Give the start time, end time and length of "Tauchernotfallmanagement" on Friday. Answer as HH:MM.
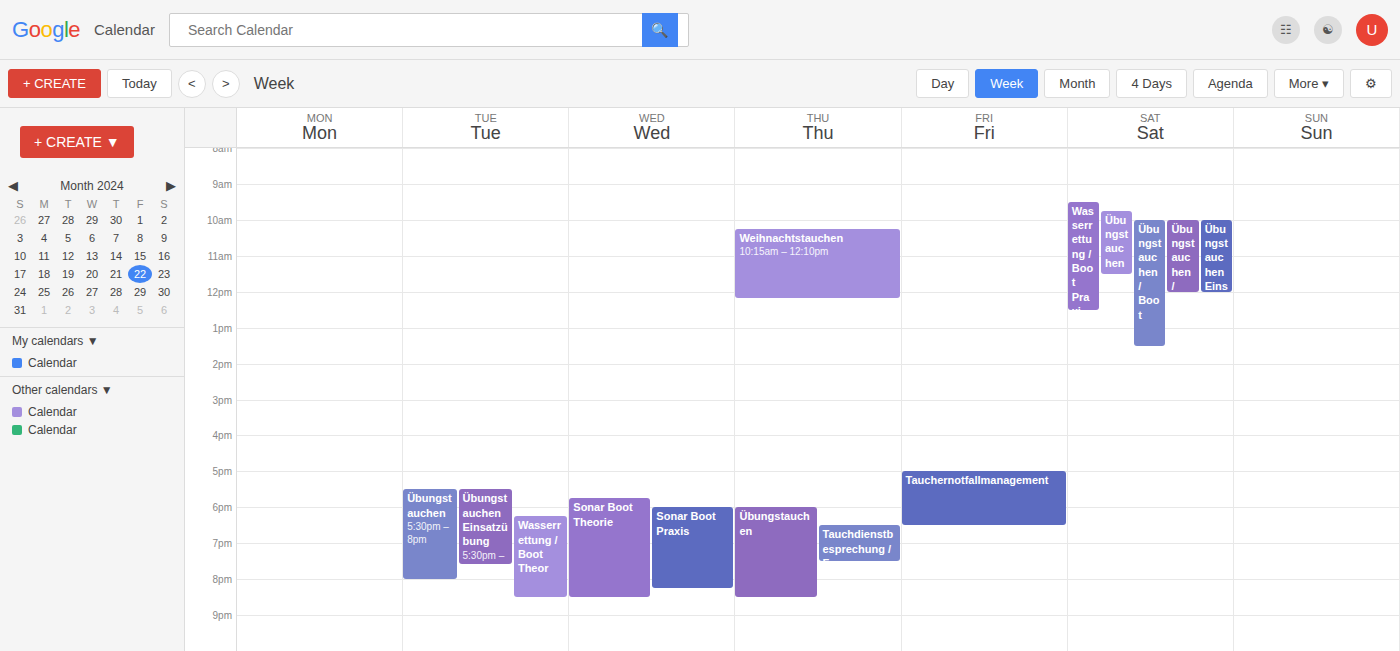
17:00 to 18:30, 1 hour 30 minutes